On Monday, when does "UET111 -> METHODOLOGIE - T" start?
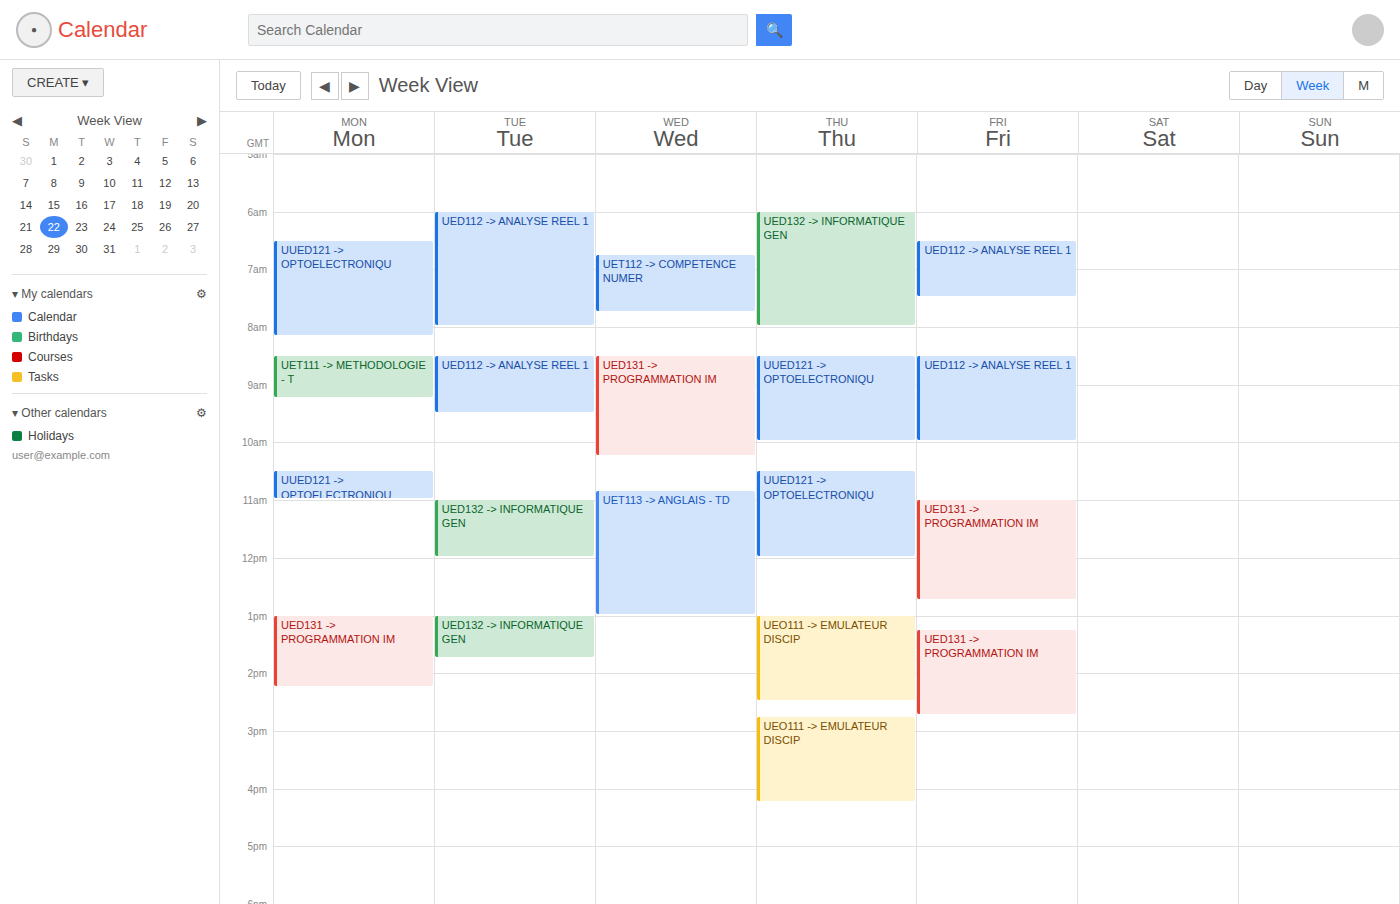
8:30 AM